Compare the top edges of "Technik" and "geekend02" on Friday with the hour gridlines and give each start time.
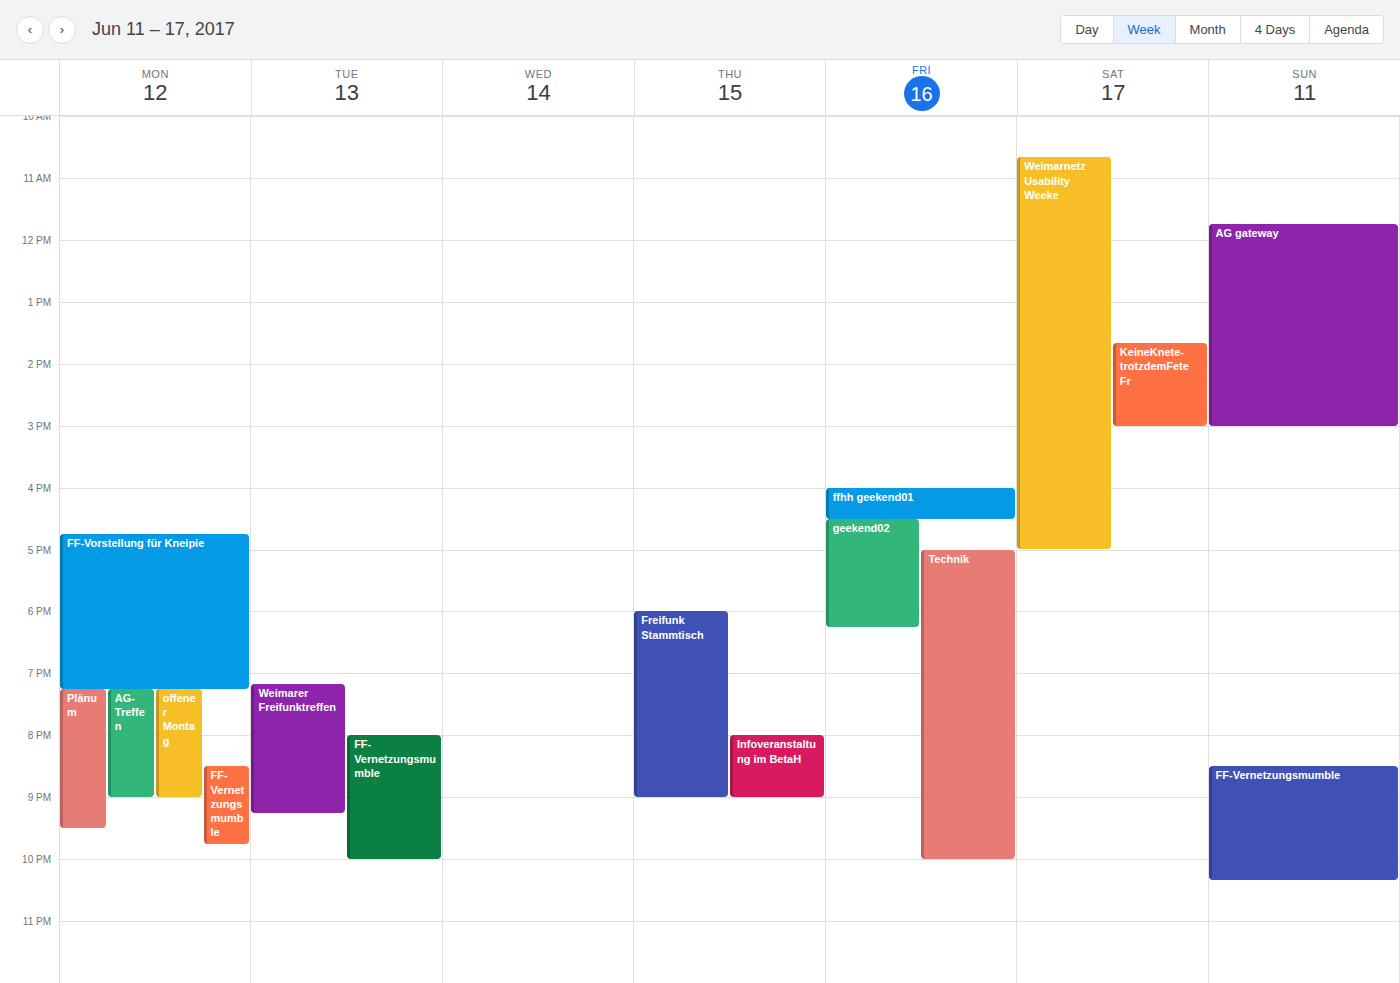
"Technik": 5:00 PM, exactly on the 5 PM line. "geekend02": 4:30 PM, halfway between the 4 PM and 5 PM lines.